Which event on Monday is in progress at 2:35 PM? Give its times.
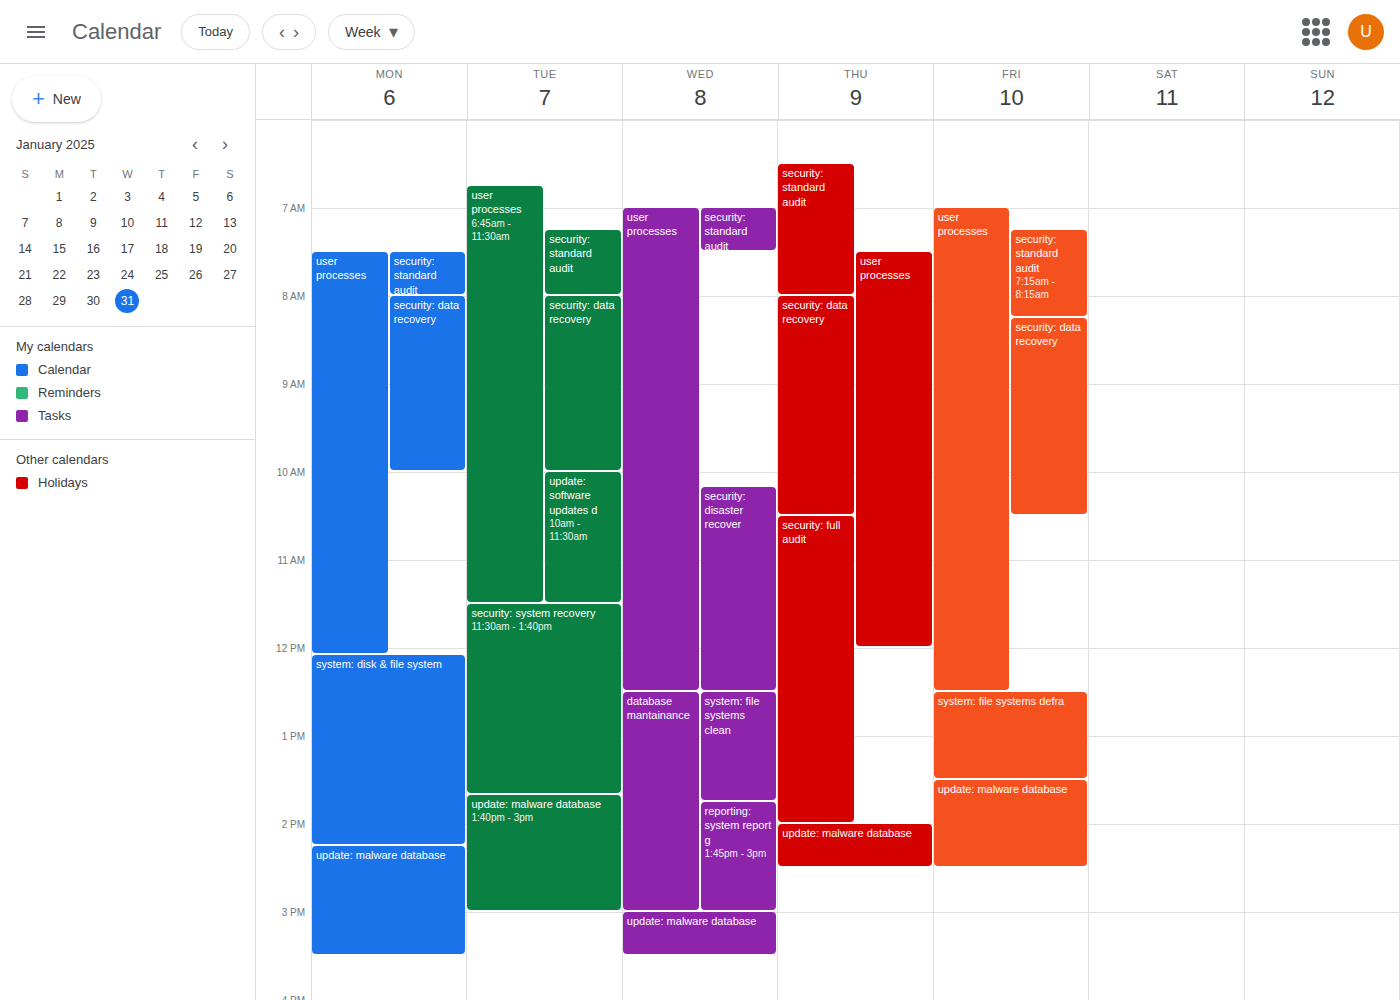
"update: malware database", 2:15 PM to 3:30 PM